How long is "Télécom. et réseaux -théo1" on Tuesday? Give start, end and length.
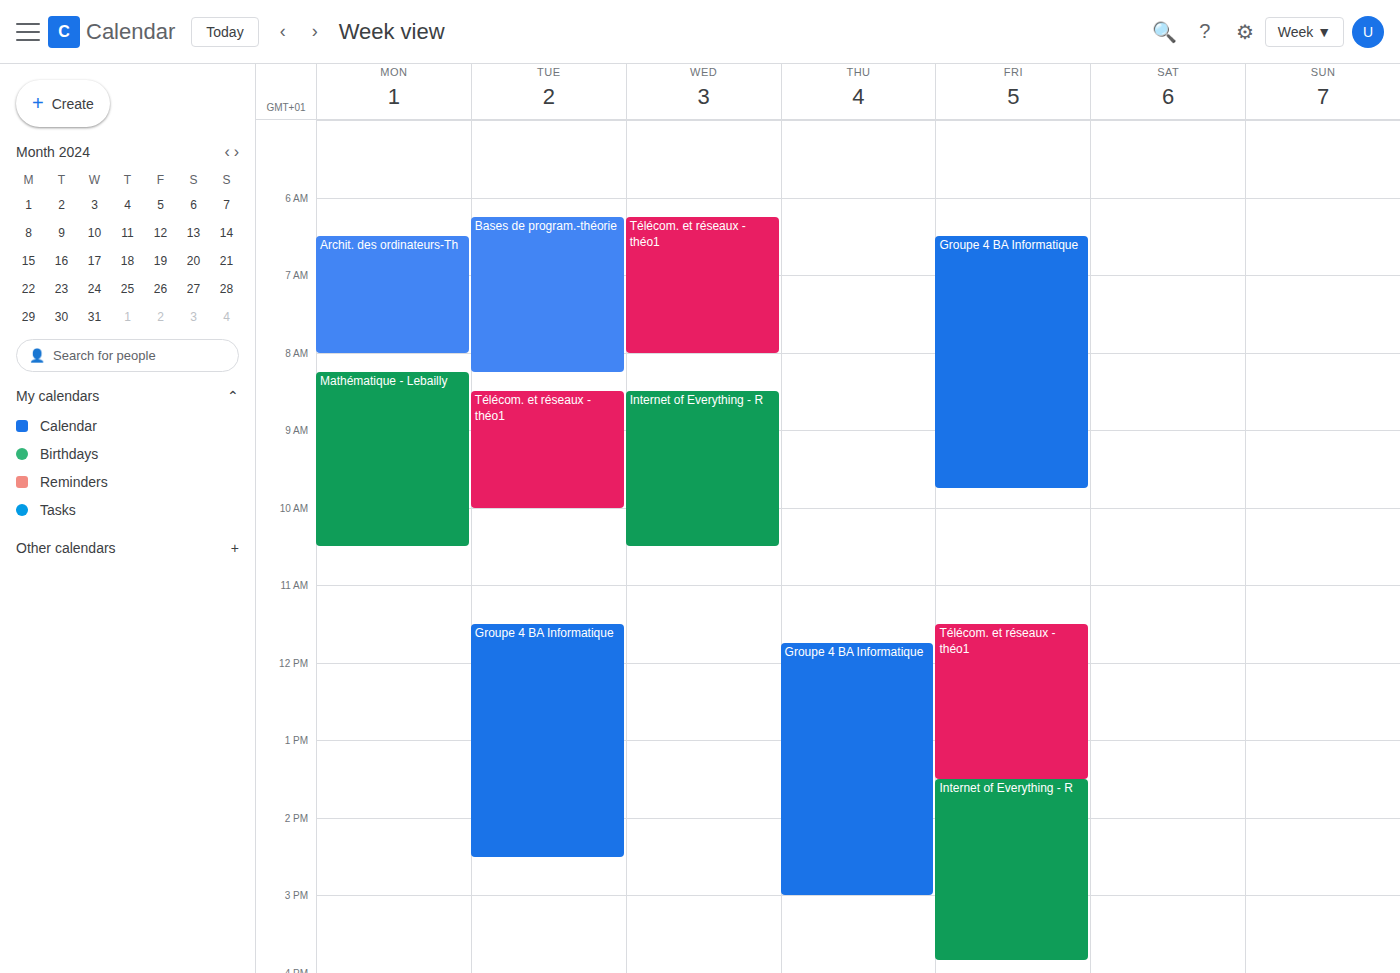
8:30 AM to 10:00 AM, 1 hour 30 minutes